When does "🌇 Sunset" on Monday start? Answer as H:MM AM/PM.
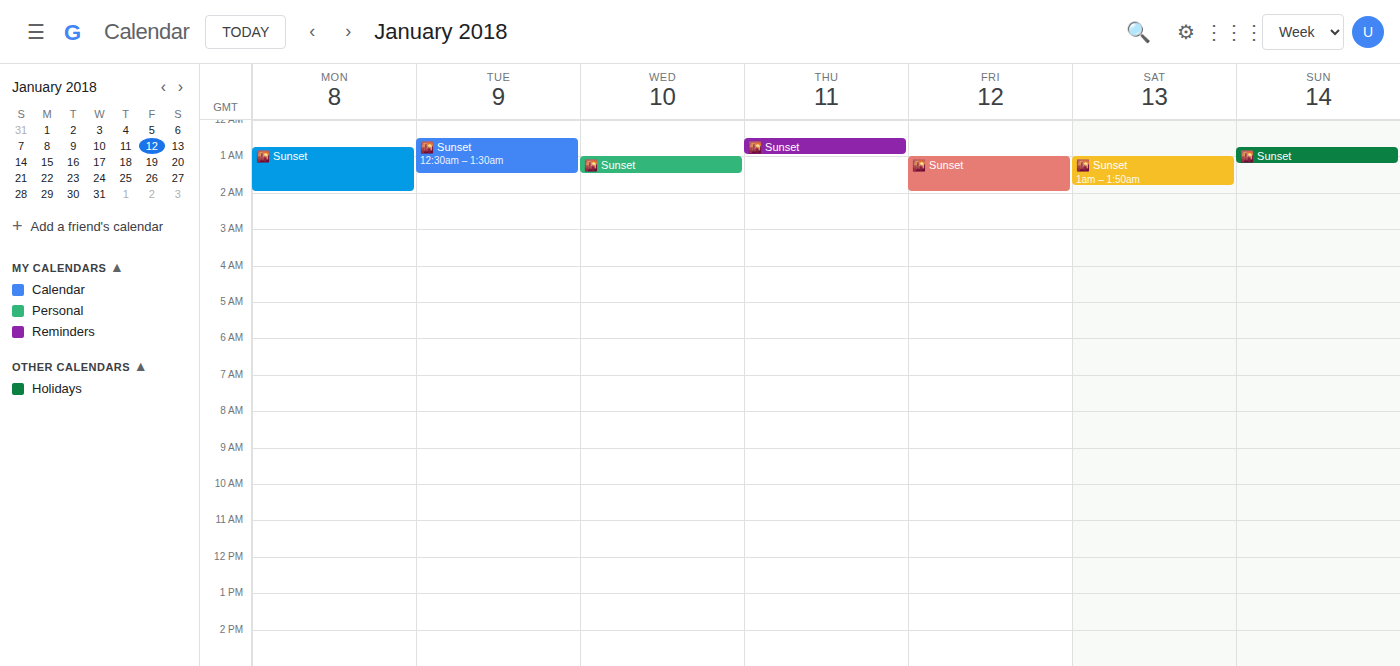
12:45 AM